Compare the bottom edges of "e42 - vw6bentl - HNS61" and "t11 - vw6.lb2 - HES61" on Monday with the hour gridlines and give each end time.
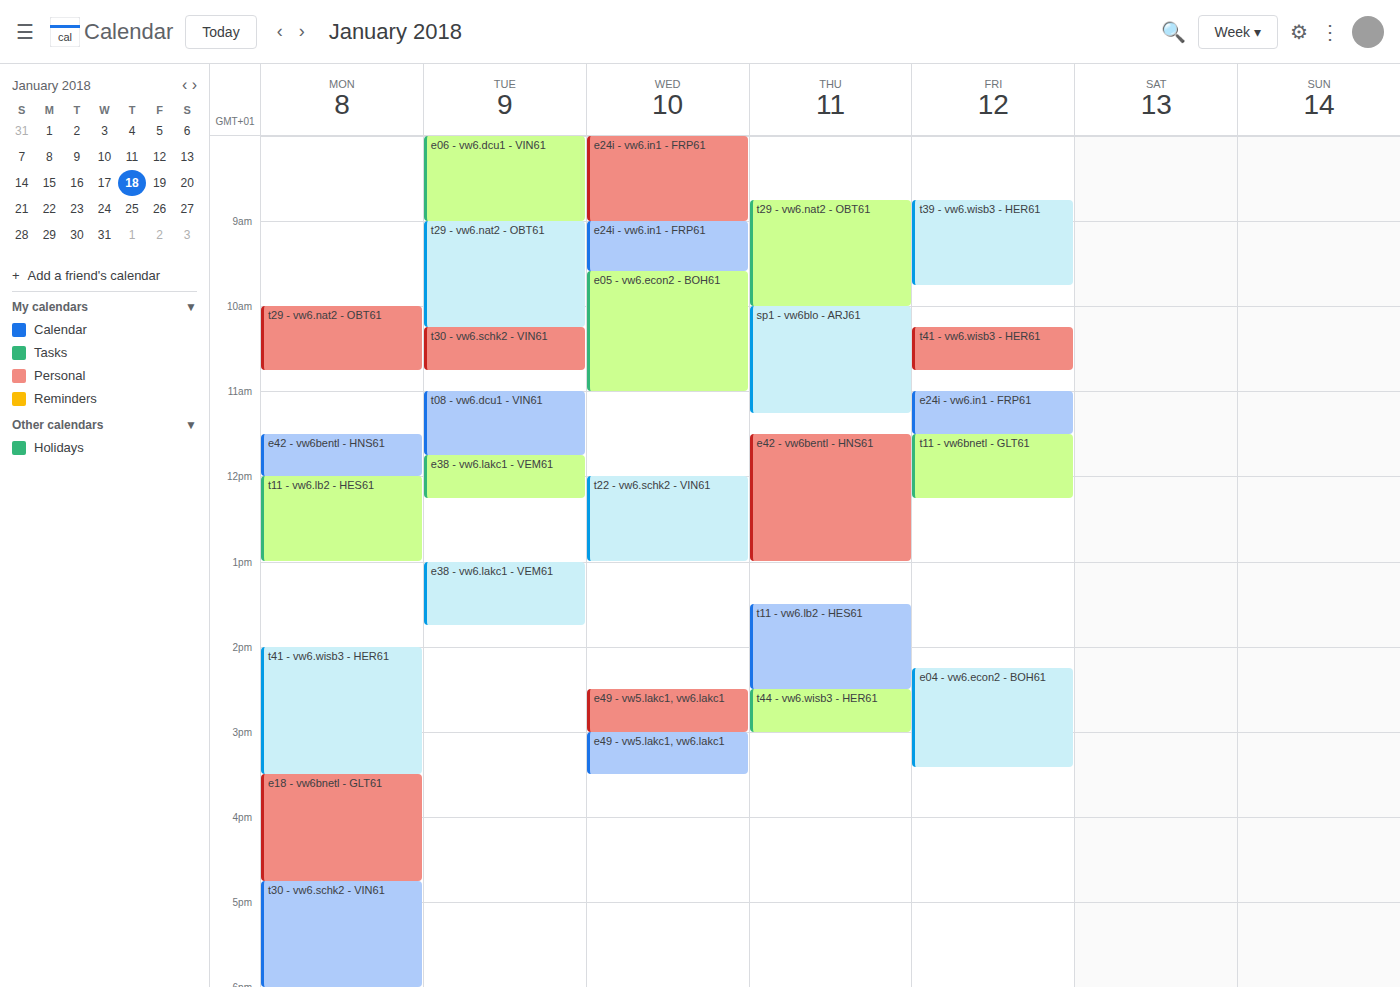
"e42 - vw6bentl - HNS61": 12:00 PM, exactly on the 12 PM line. "t11 - vw6.lb2 - HES61": 1:00 PM, exactly on the 1 PM line.